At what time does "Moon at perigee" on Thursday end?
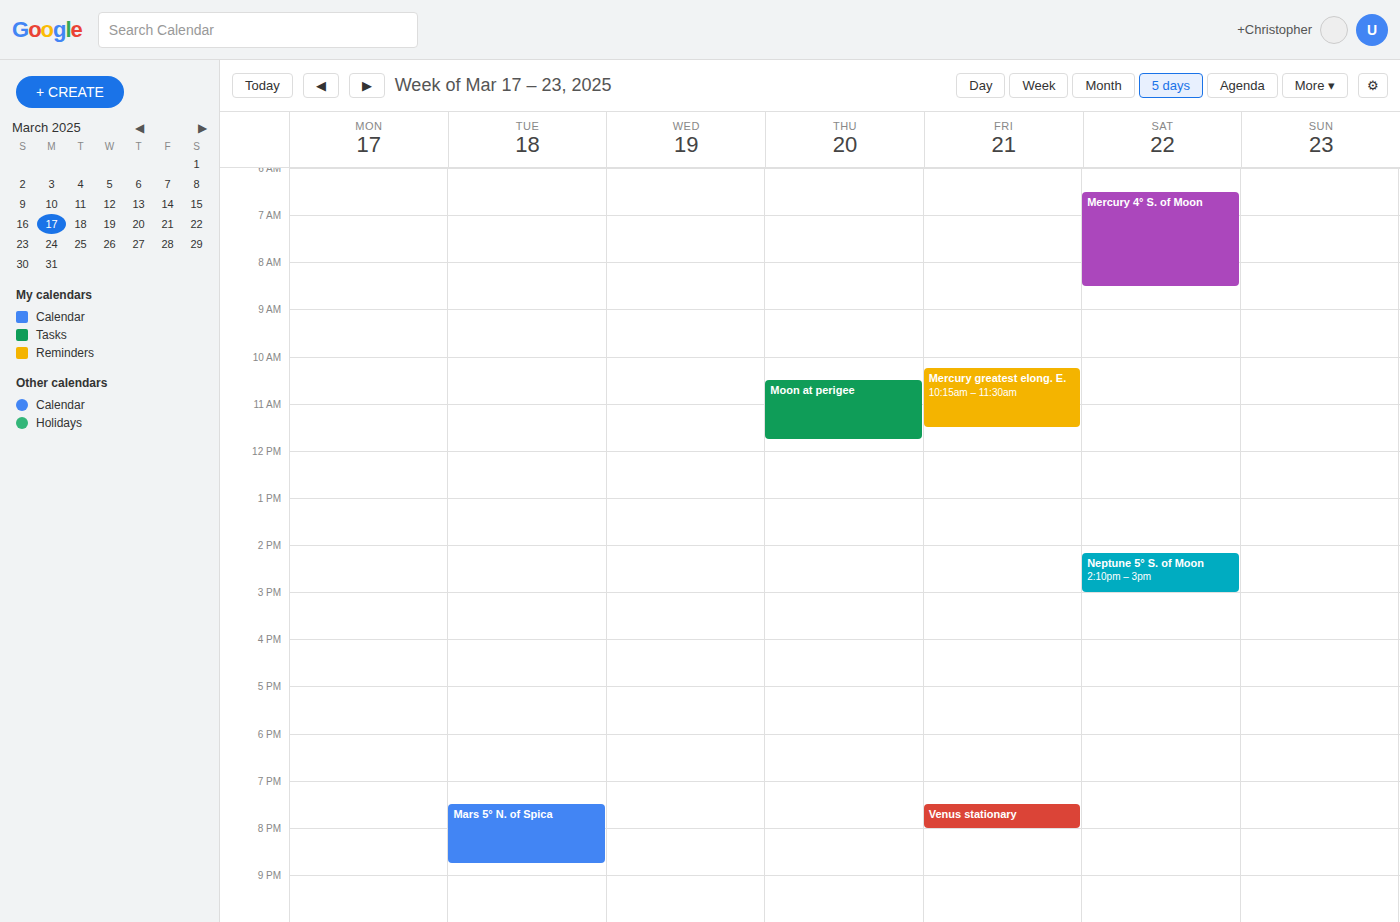
11:45 AM